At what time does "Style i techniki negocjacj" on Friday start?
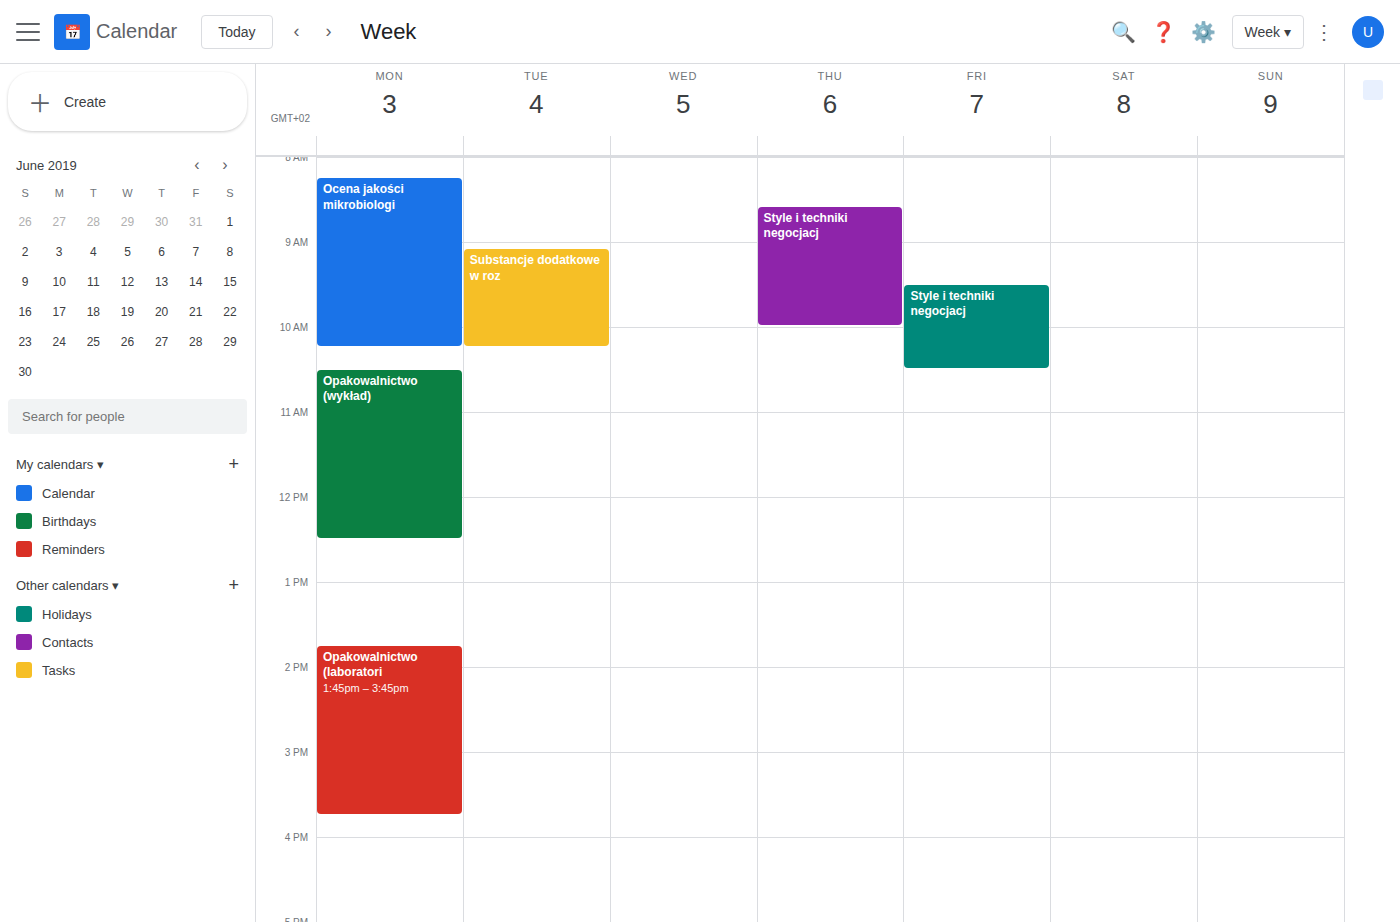
9:30 AM